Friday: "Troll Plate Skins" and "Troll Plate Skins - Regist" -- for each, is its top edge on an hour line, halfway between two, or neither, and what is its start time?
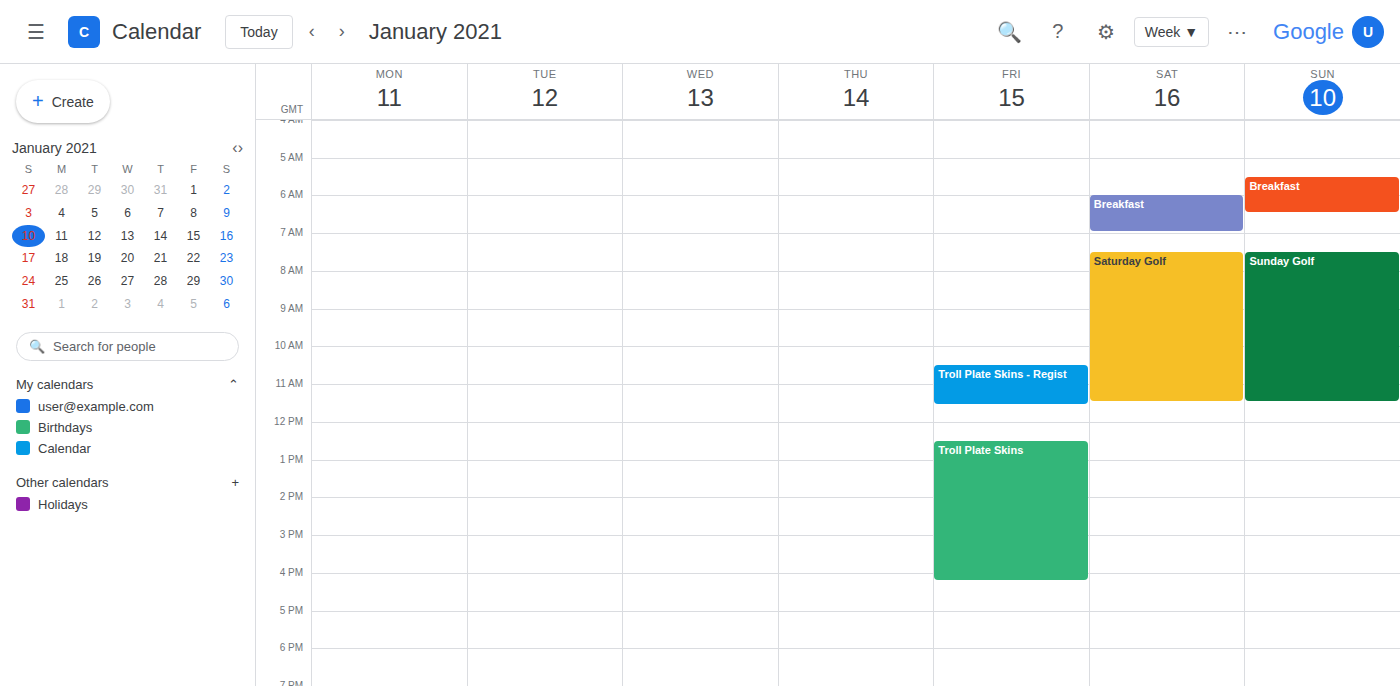
"Troll Plate Skins": 12:30, halfway between the 12:00 and 13:00 lines. "Troll Plate Skins - Regist": 10:30, halfway between the 10:00 and 11:00 lines.